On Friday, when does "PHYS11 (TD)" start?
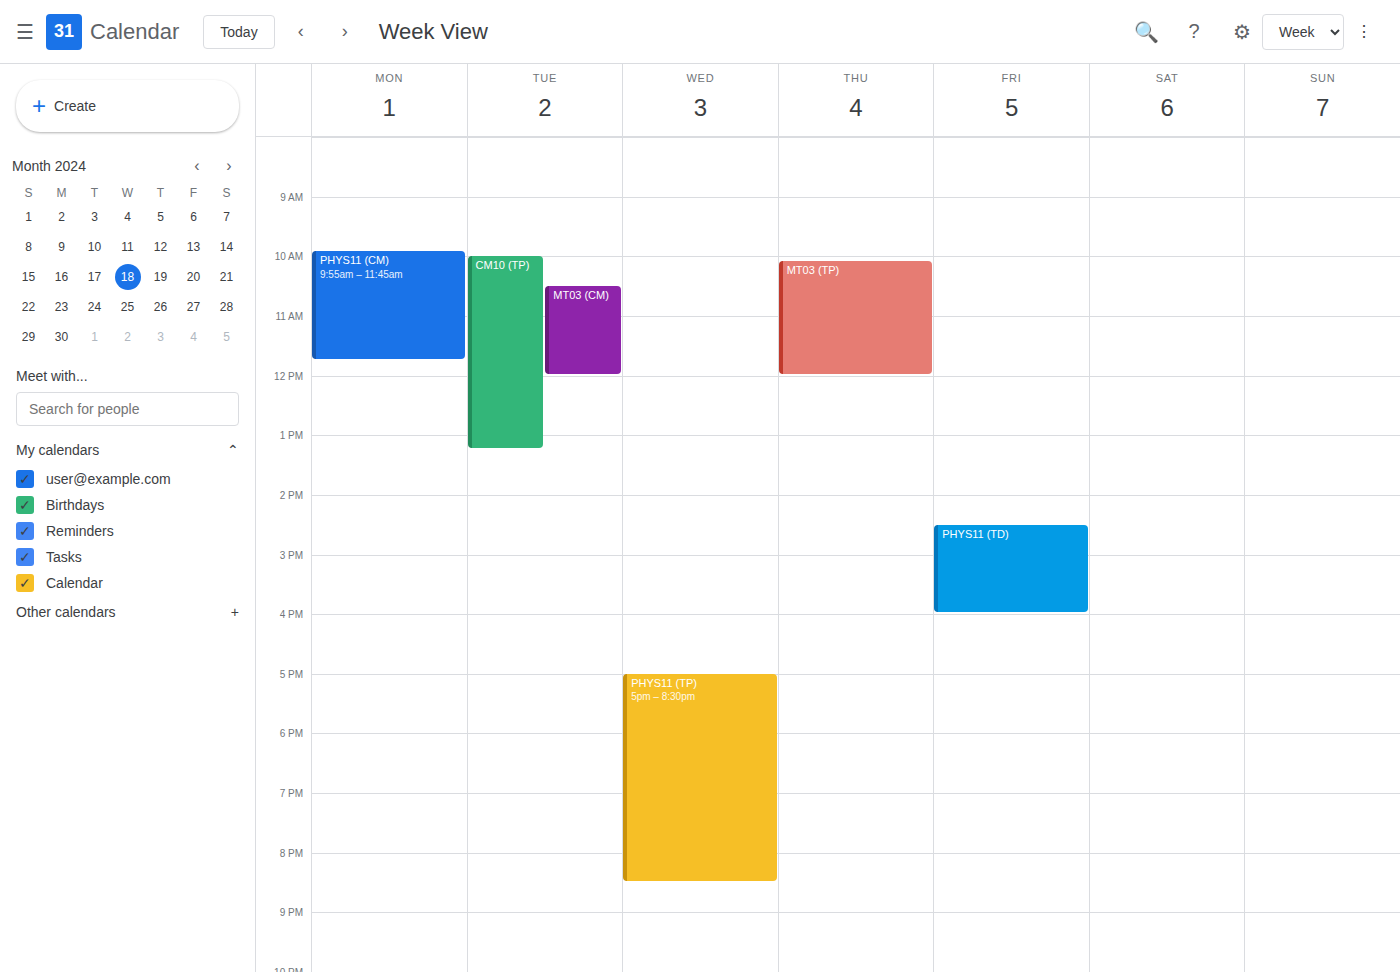
2:30 PM